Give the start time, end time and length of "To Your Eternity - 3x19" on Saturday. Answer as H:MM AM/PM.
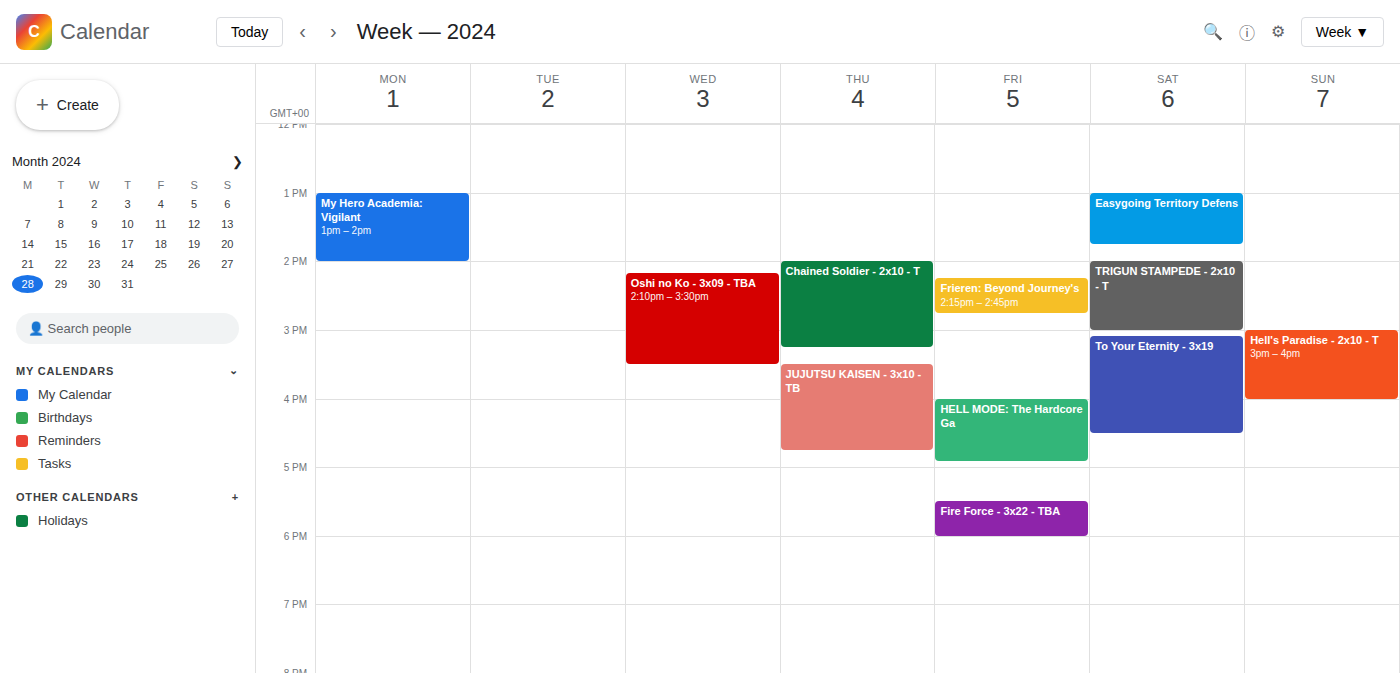
3:05 PM to 4:30 PM, 1 hour 25 minutes